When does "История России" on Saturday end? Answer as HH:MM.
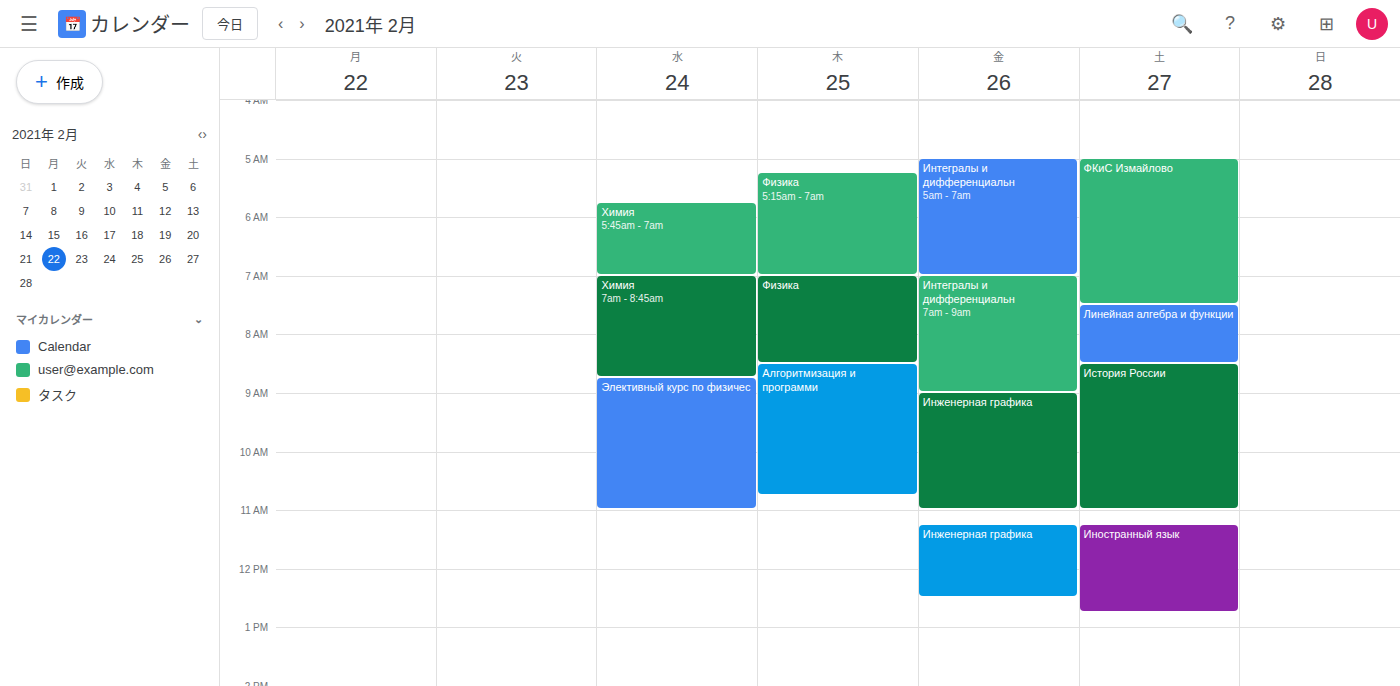
11:00